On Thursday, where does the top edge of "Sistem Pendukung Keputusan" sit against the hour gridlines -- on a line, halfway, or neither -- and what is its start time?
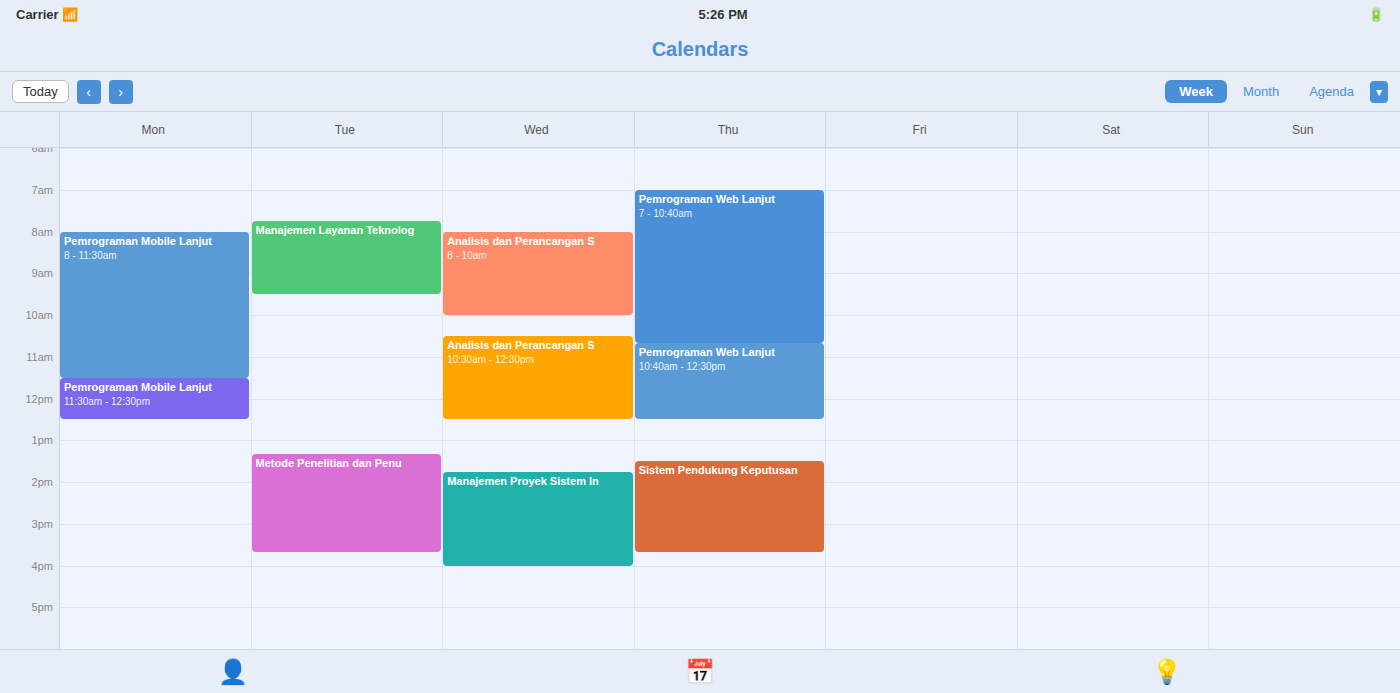
1:30 PM -- halfway between the 1 PM and 2 PM lines.